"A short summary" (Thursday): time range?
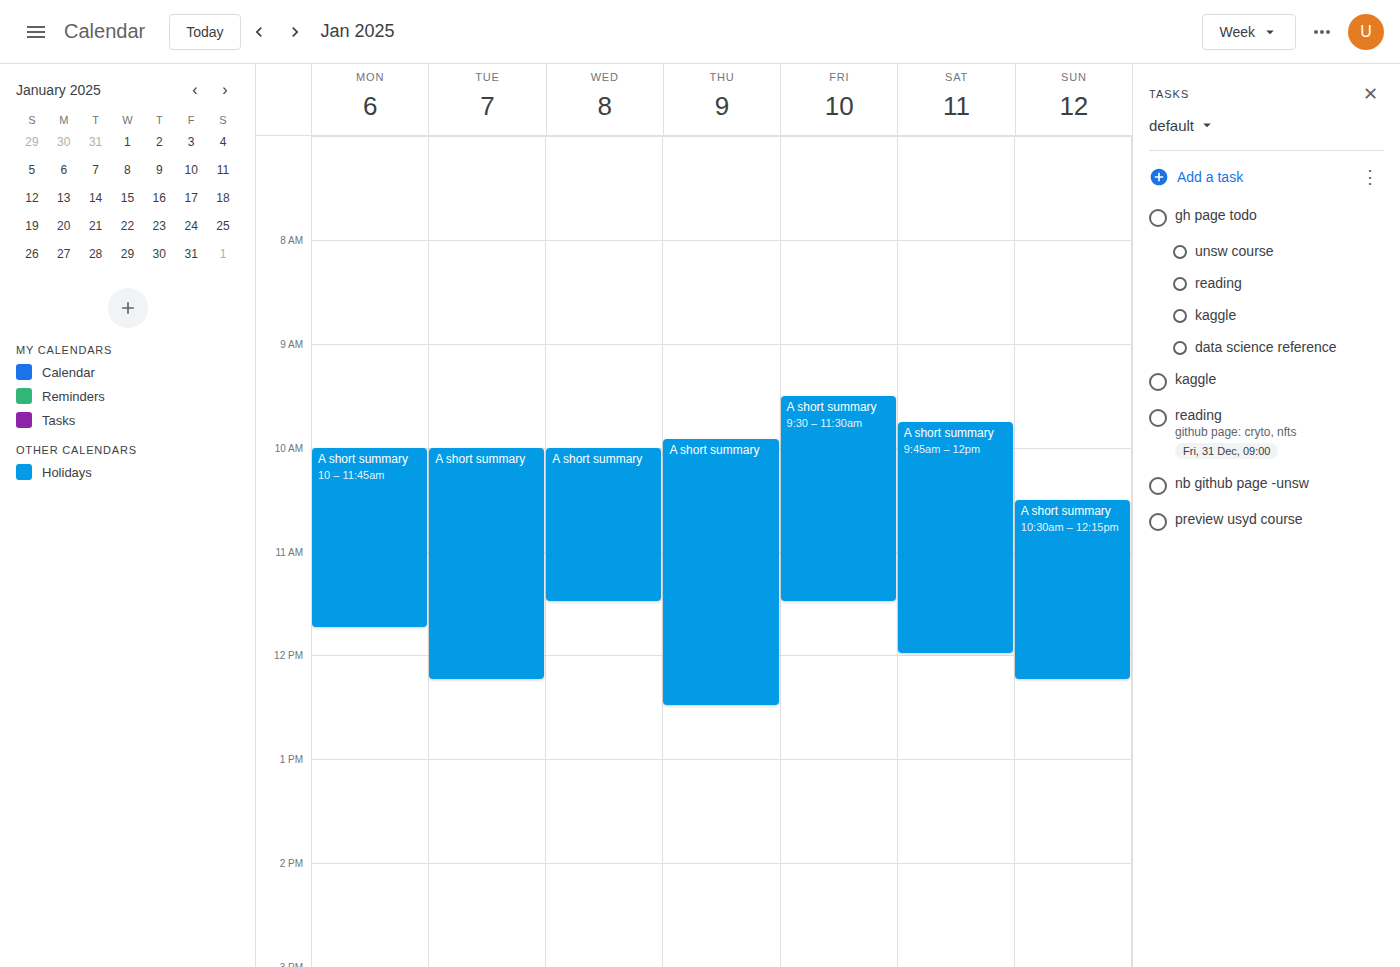
9:55 AM to 12:30 PM